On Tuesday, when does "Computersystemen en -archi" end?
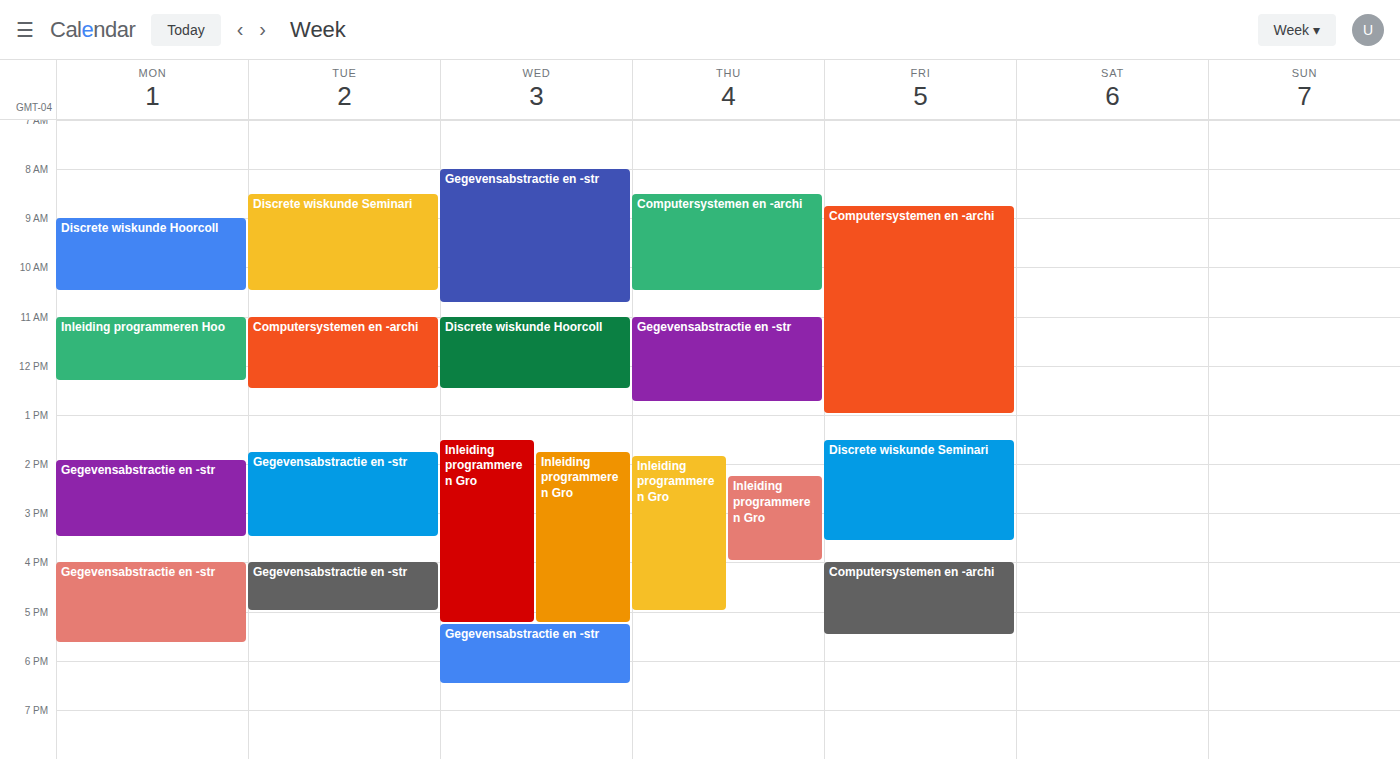
12:30 PM